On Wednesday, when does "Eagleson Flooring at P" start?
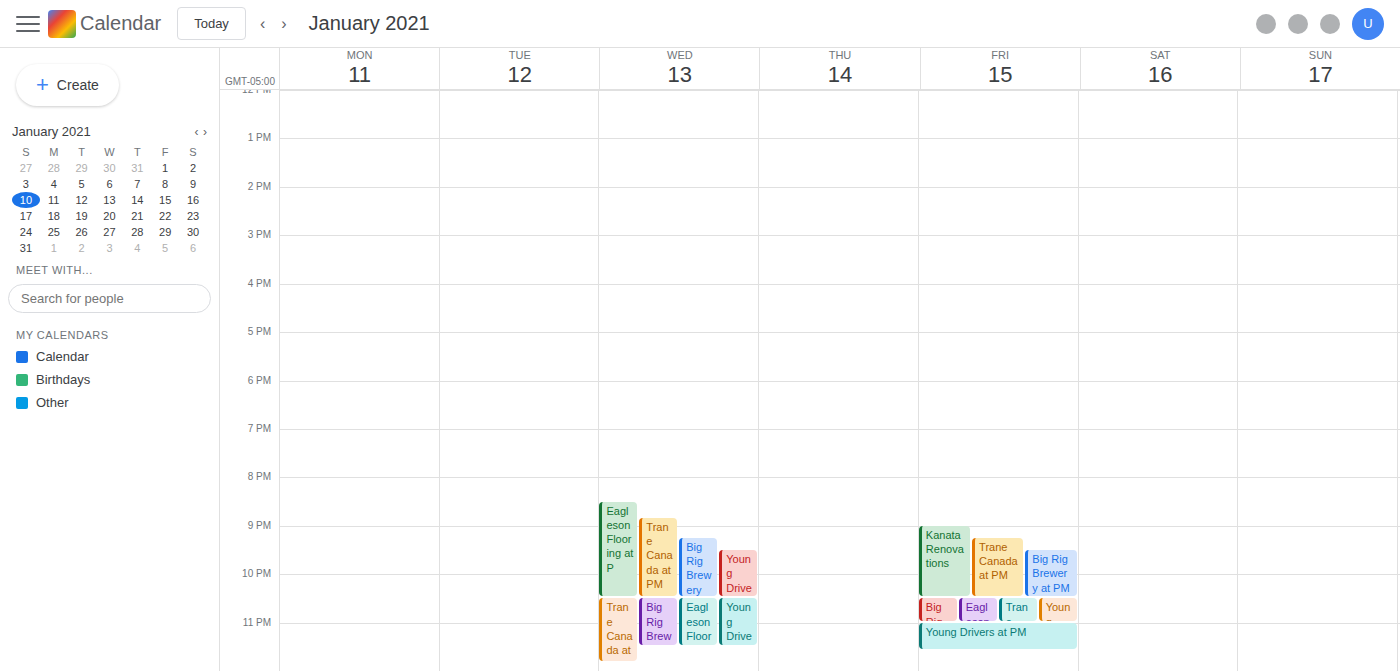
8:30 PM